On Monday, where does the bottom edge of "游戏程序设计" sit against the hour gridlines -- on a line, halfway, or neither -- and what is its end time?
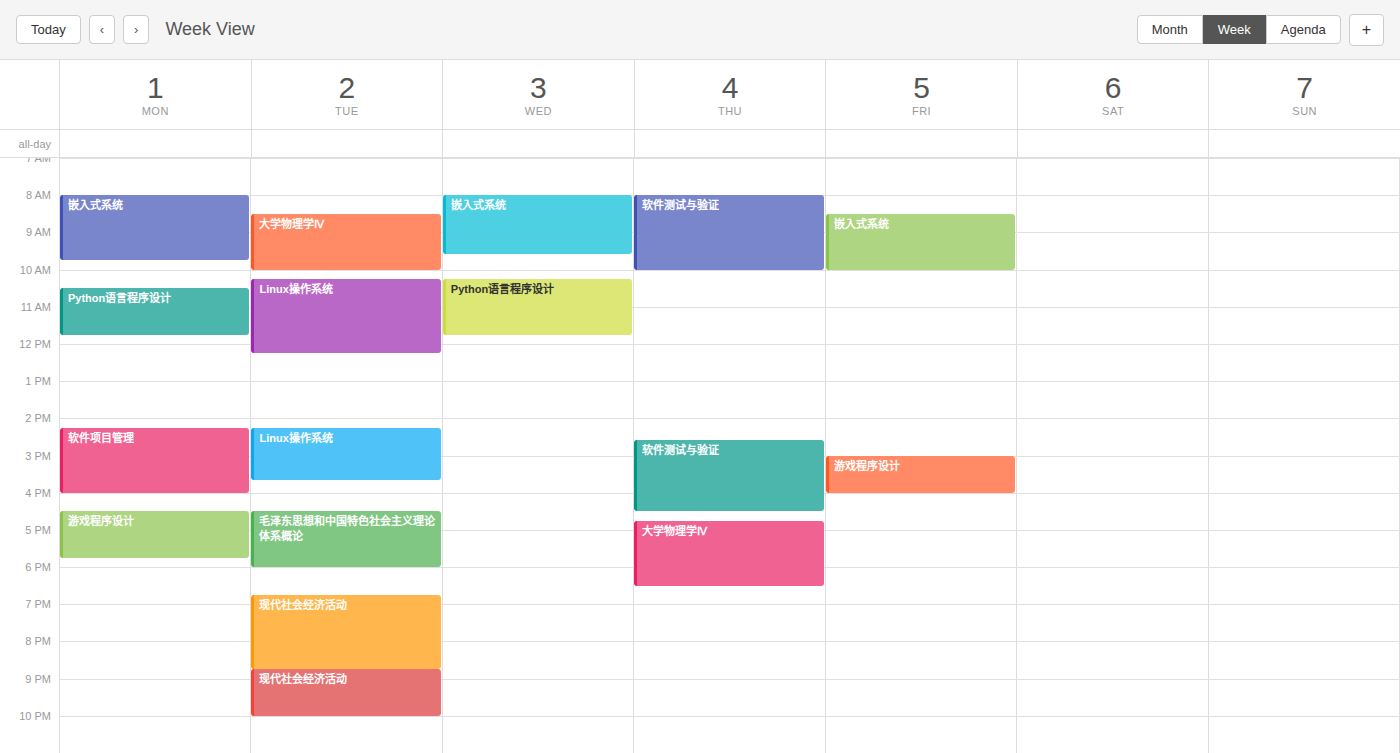
5:45 PM -- neither: three quarters of the way from the 5 PM line to the 6 PM line.